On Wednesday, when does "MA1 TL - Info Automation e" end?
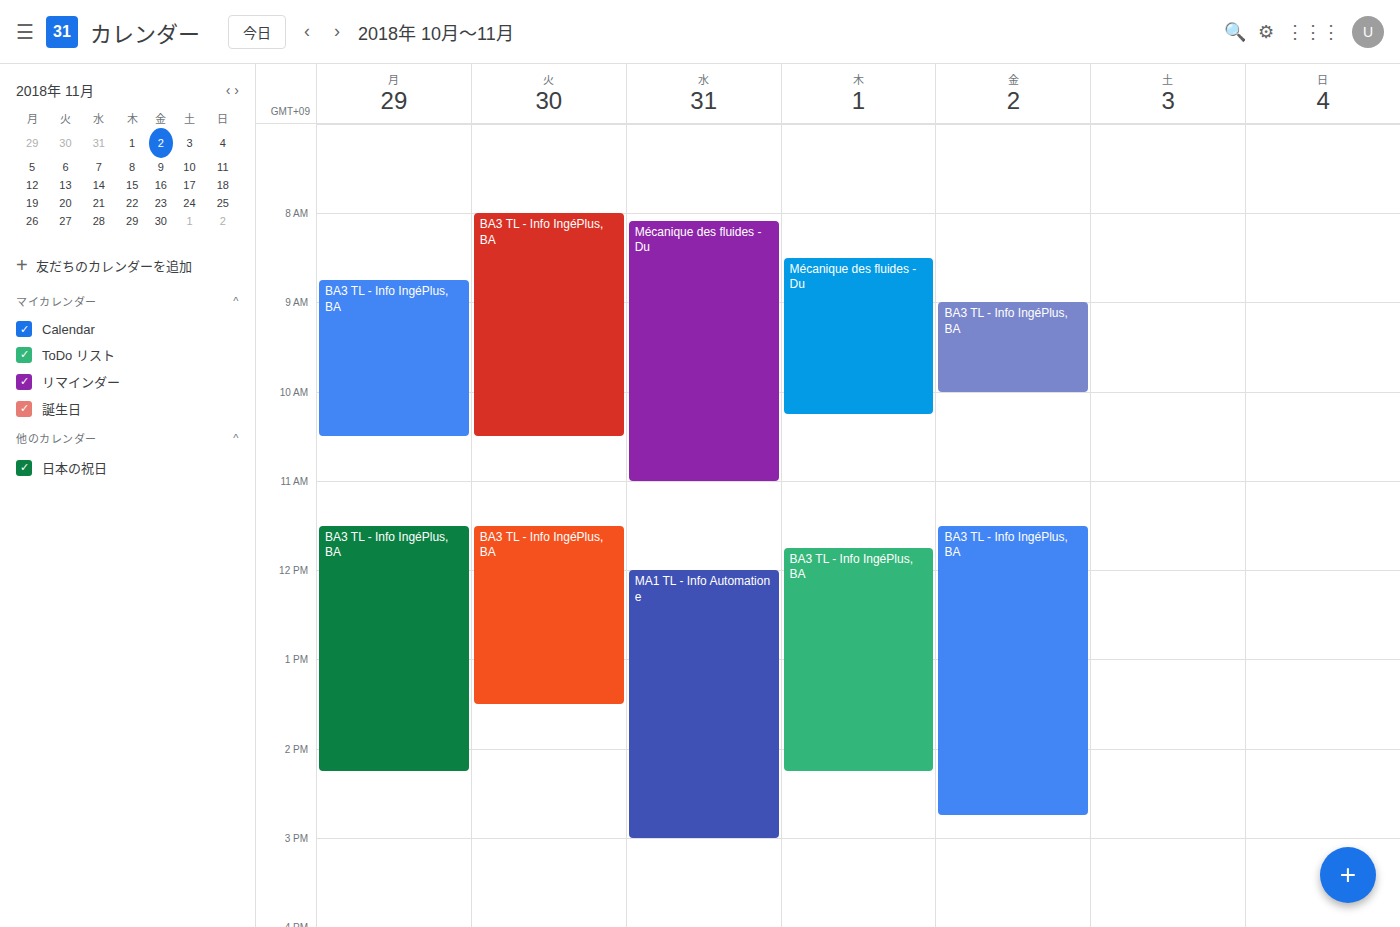
15:00